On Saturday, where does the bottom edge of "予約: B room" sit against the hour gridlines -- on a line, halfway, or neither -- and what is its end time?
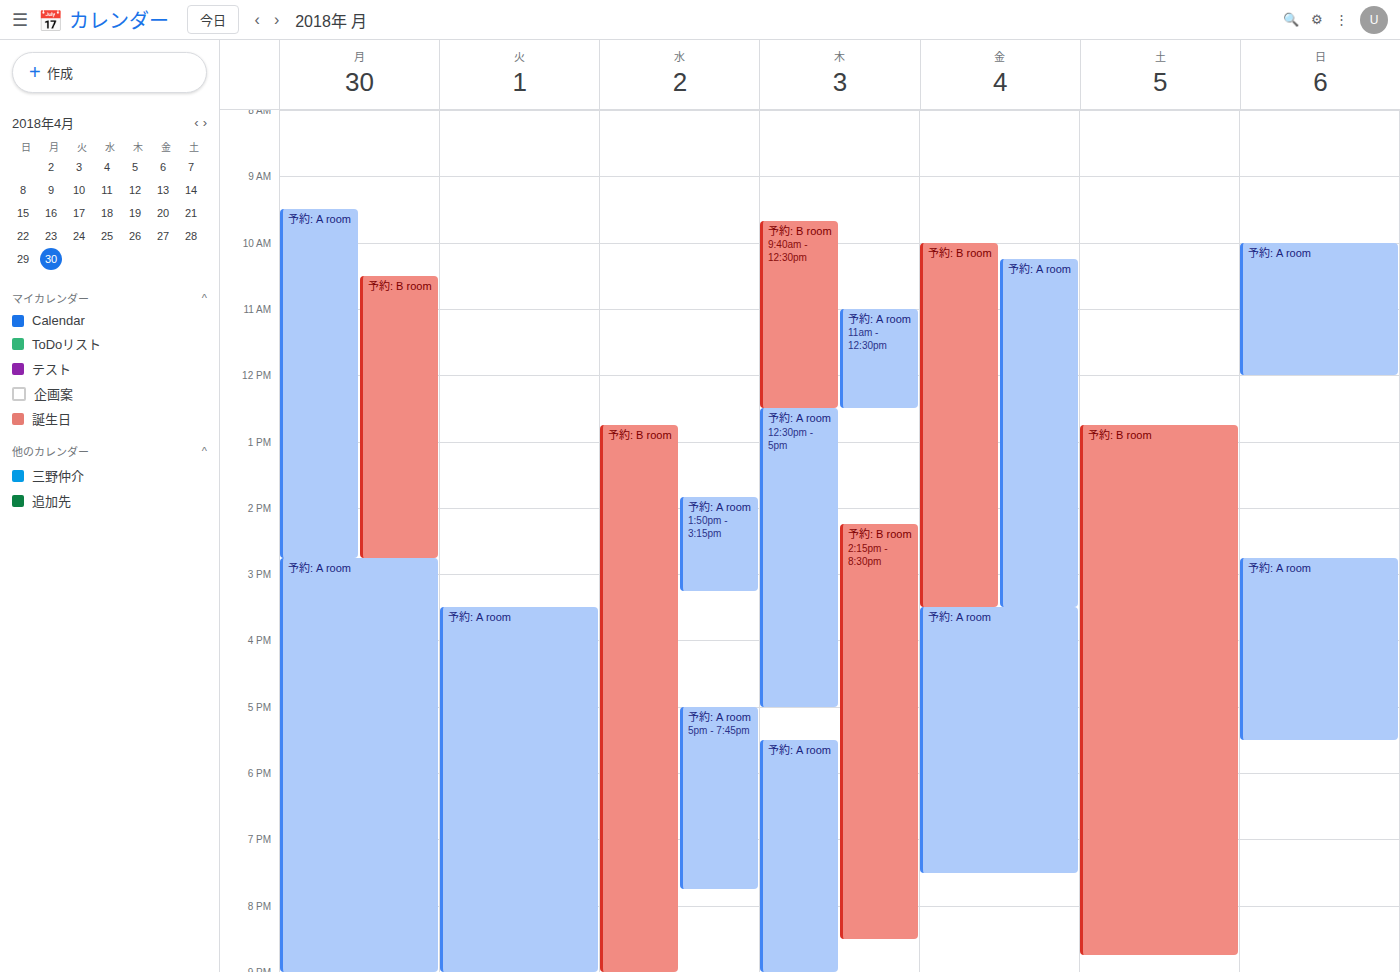
8:45 PM -- neither: three quarters of the way from the 8 PM line to the 9 PM line.